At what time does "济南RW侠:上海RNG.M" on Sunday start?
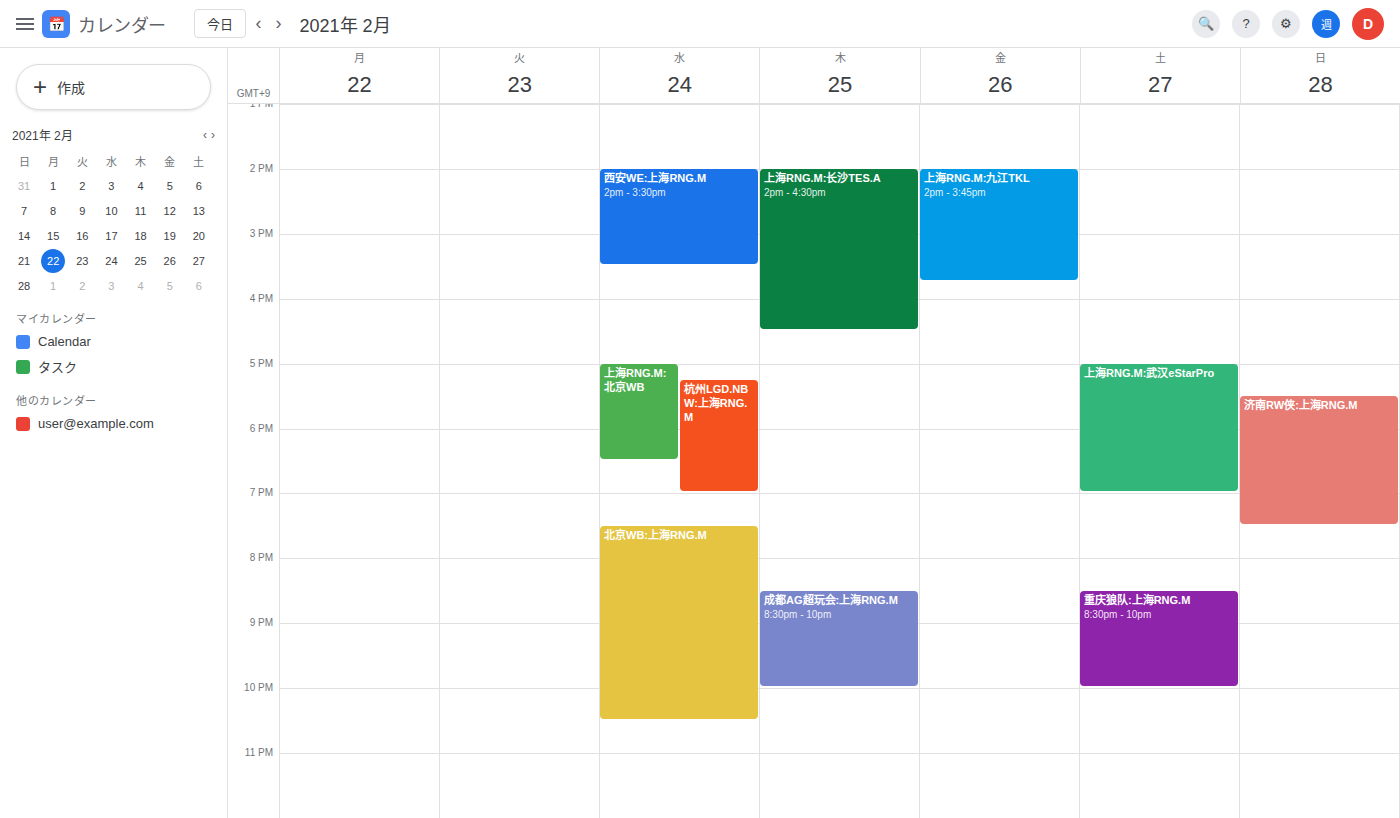
5:30 PM